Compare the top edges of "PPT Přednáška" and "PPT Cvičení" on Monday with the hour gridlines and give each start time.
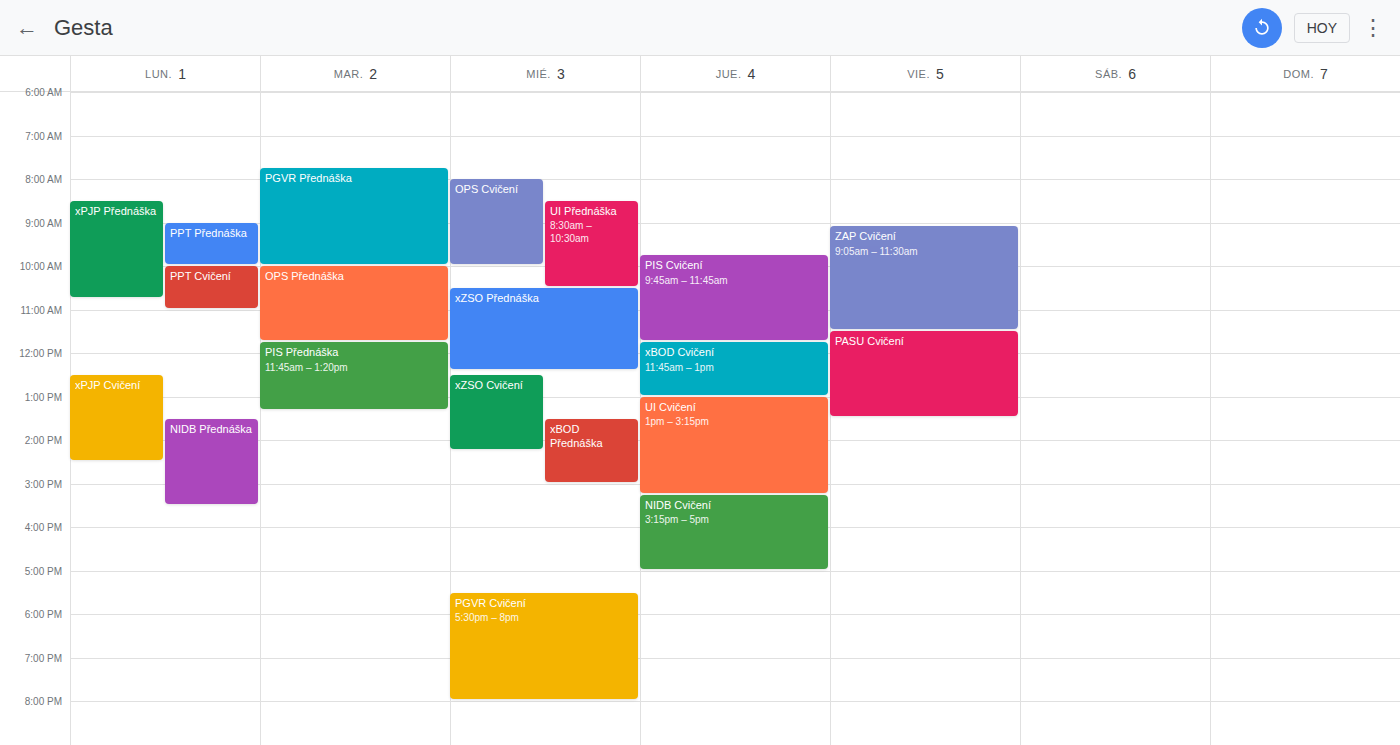
"PPT Přednáška": 9:00 AM, exactly on the 9 AM line. "PPT Cvičení": 10:00 AM, exactly on the 10 AM line.